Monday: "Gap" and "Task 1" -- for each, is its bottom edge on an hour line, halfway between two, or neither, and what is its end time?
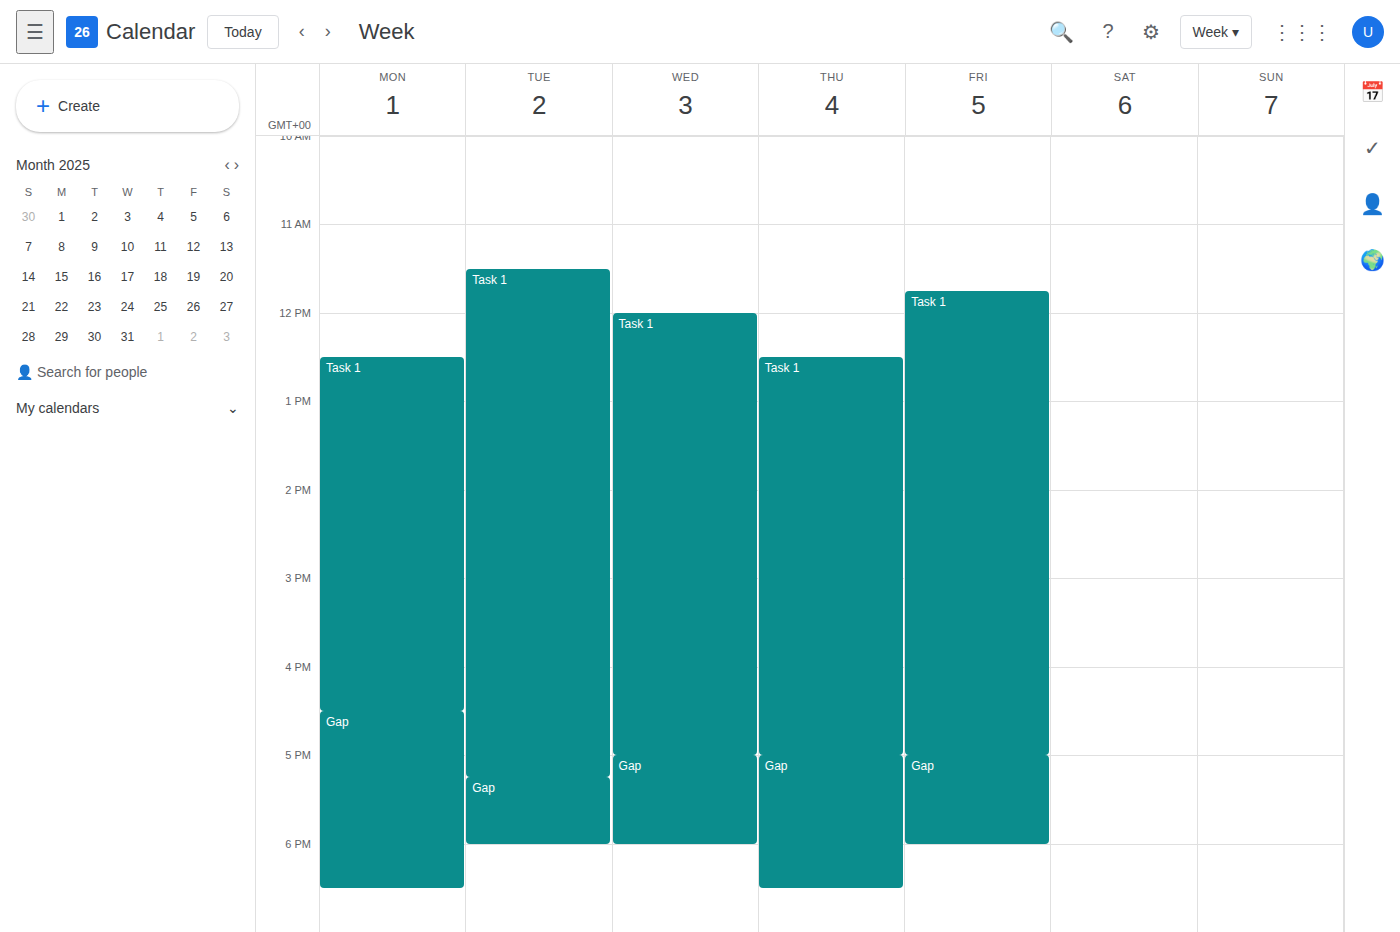
"Gap": 6:30 PM, halfway between the 6 PM and 7 PM lines. "Task 1": 4:30 PM, halfway between the 4 PM and 5 PM lines.